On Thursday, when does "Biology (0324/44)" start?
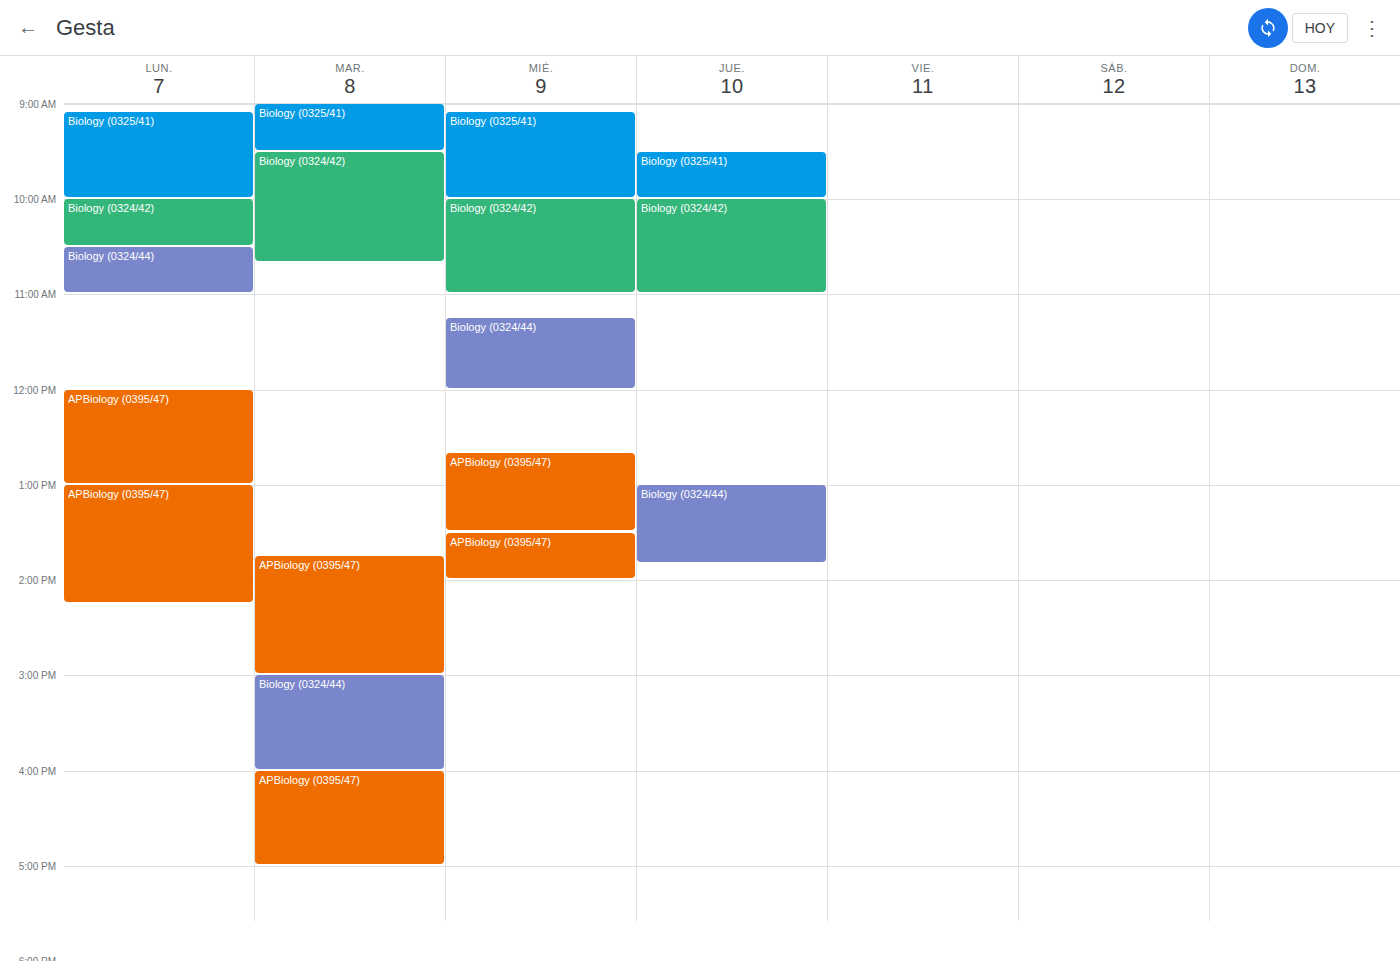
1:00 PM